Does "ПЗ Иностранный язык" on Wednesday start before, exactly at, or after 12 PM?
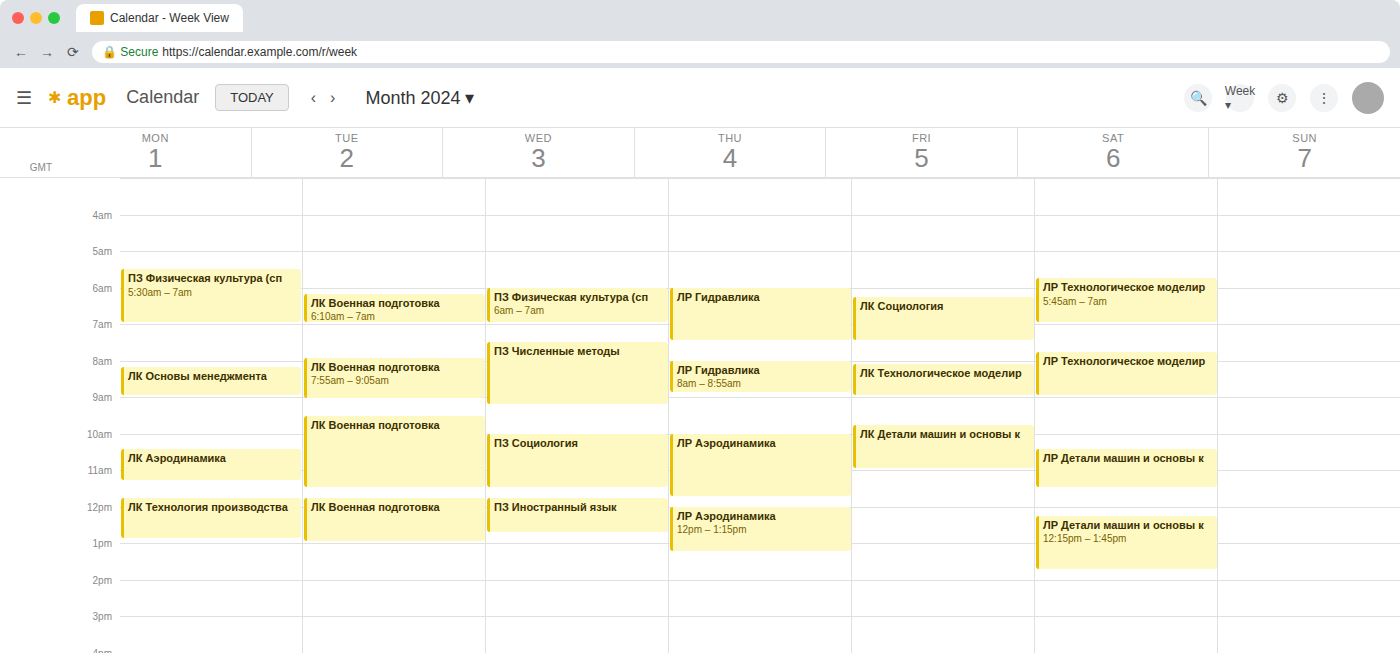
11:45 AM -- before 12 PM, 15 minutes above the 12 PM line.